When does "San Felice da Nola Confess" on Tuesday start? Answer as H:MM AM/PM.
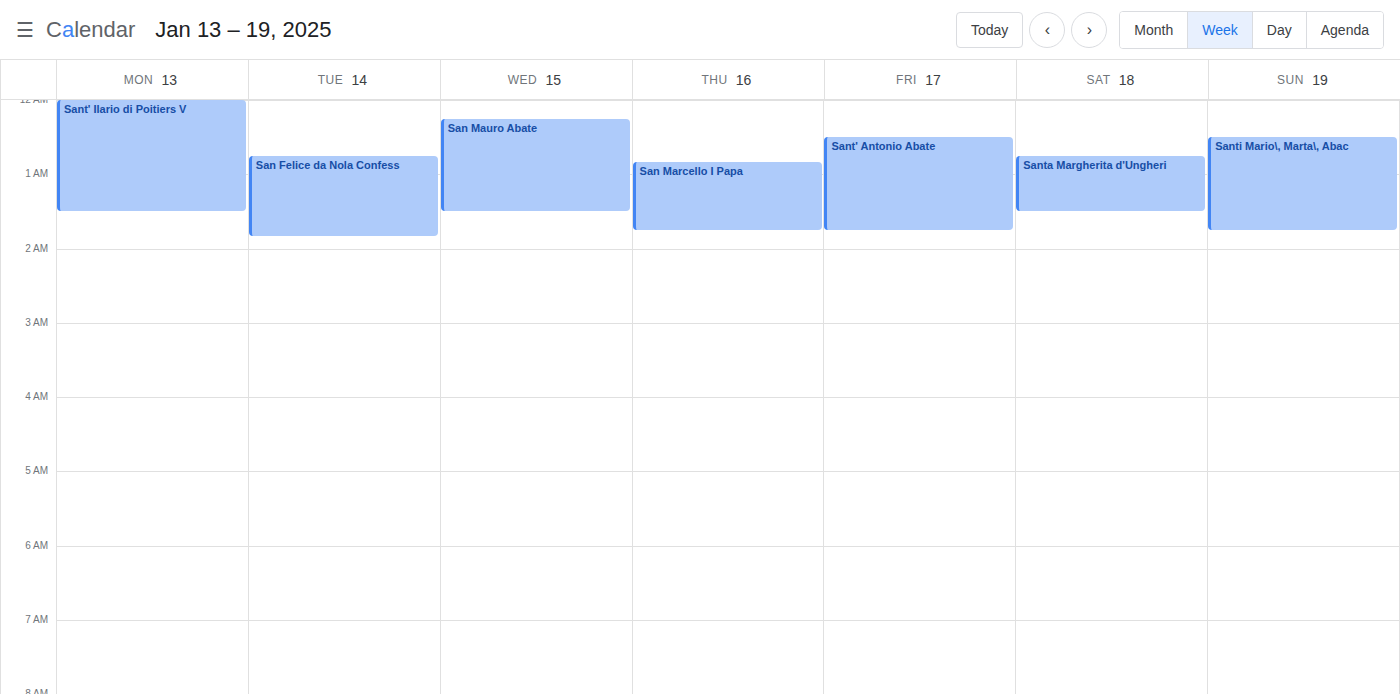
12:45 AM